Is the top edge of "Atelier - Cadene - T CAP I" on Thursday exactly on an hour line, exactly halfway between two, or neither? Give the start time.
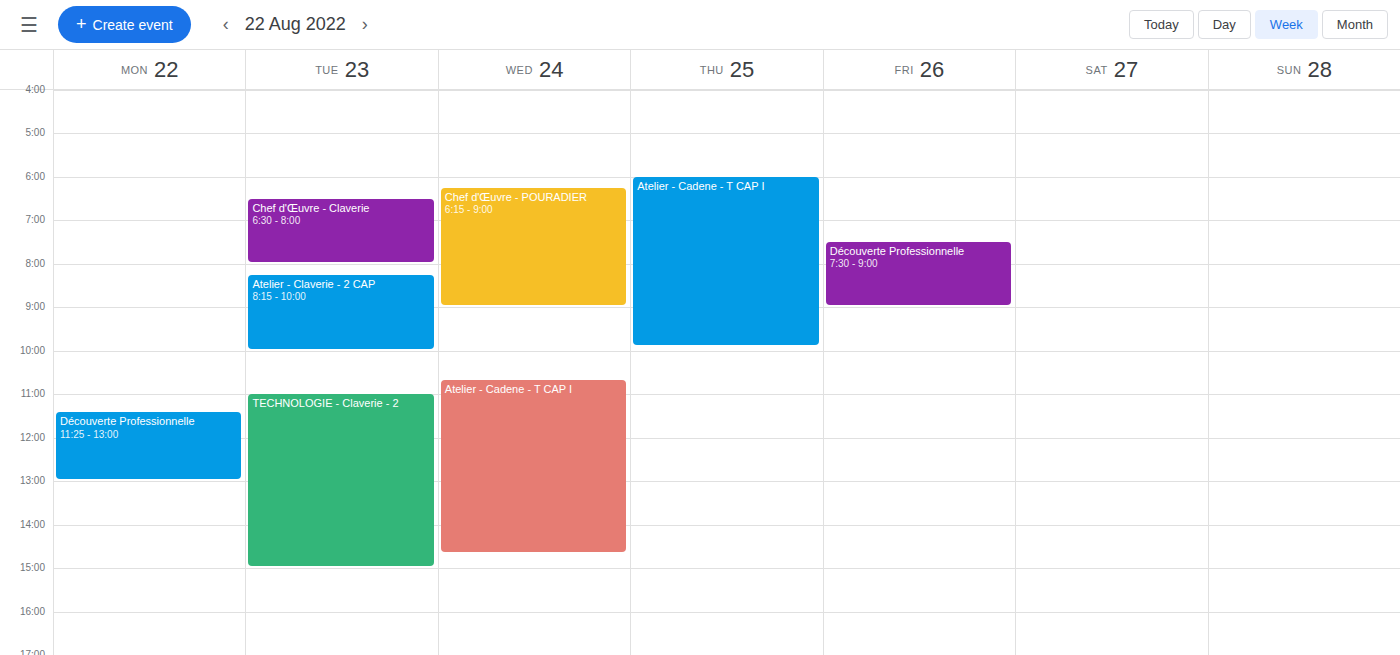
6:00 AM -- exactly on the 6 AM line.